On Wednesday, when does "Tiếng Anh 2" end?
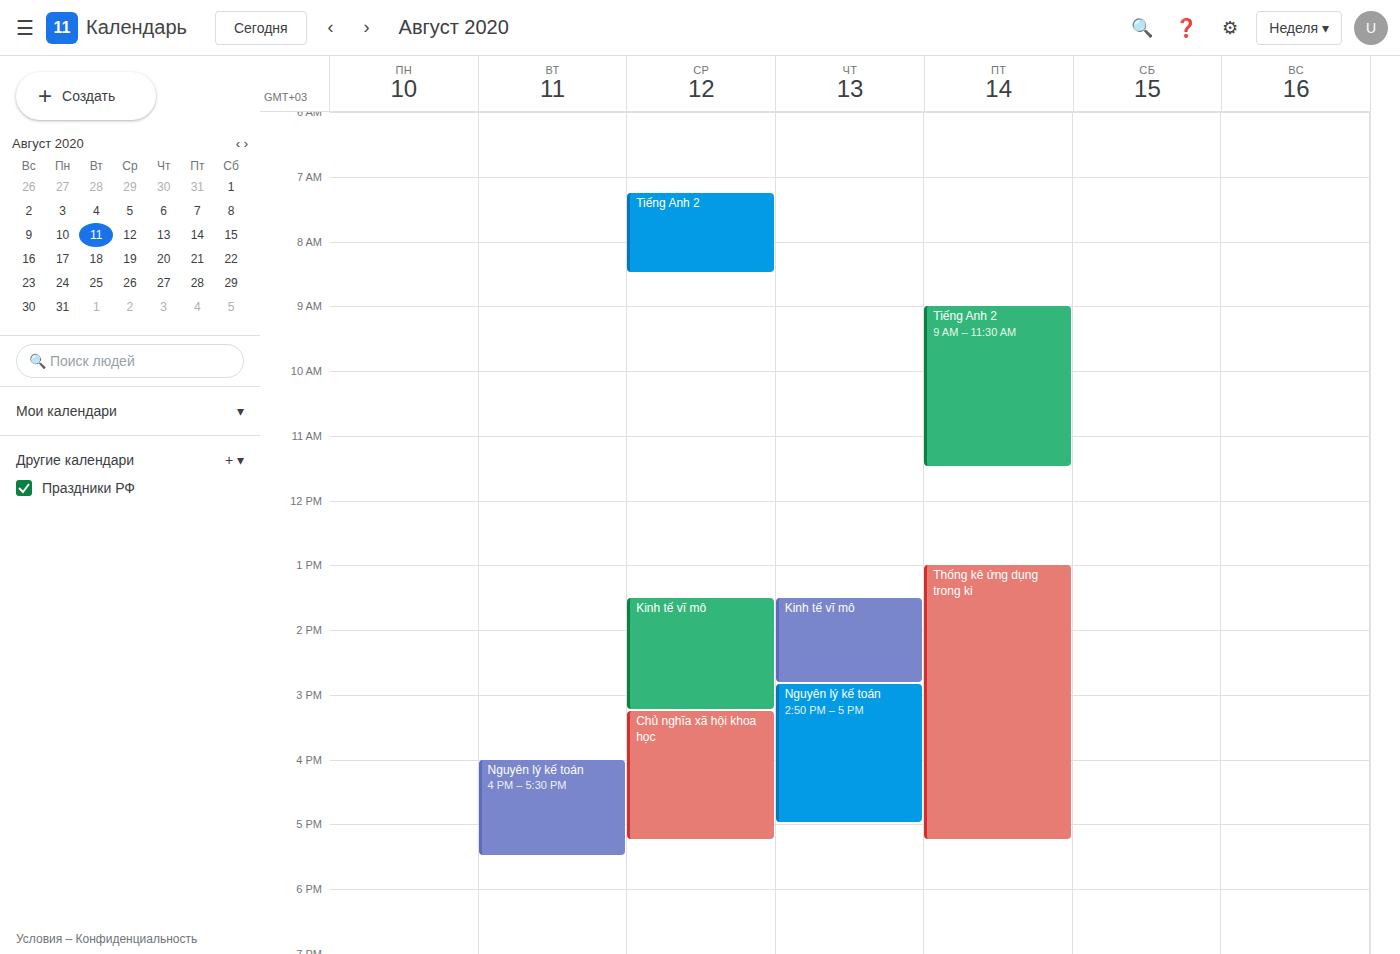
8:30 AM